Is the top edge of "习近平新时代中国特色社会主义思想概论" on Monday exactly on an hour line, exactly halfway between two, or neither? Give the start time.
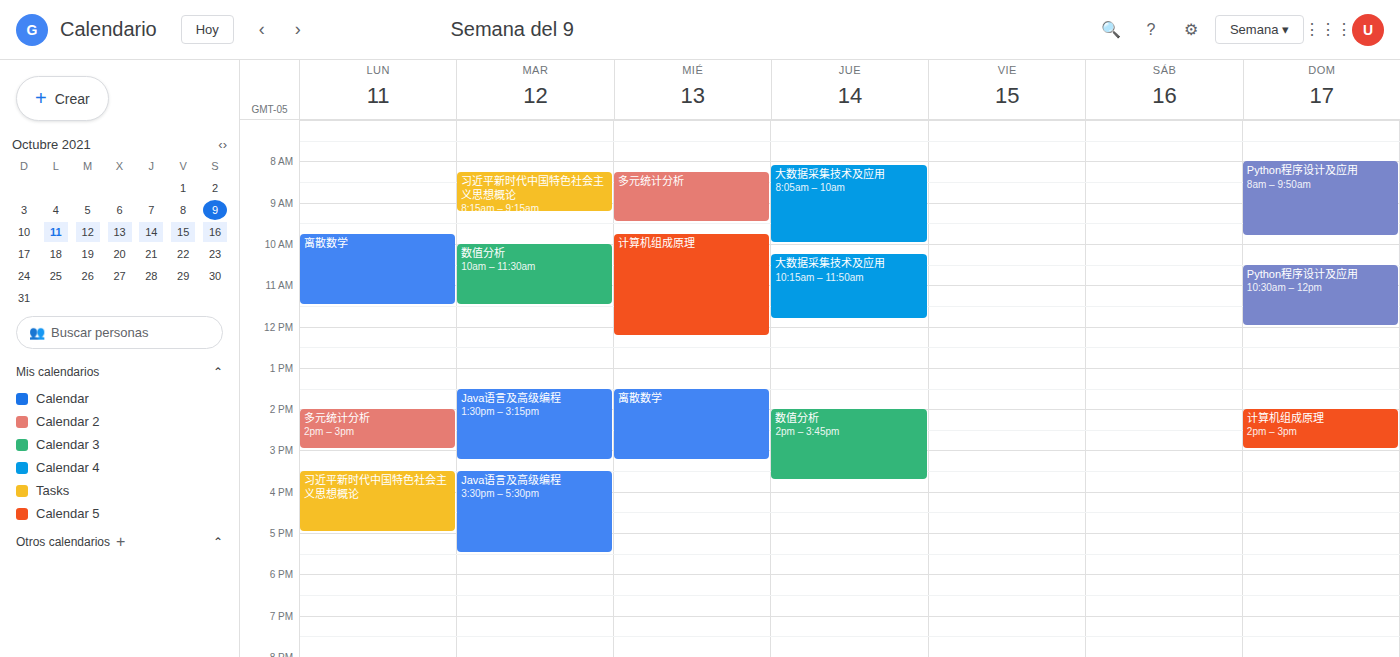
3:30 PM -- halfway between the 3 PM and 4 PM lines.